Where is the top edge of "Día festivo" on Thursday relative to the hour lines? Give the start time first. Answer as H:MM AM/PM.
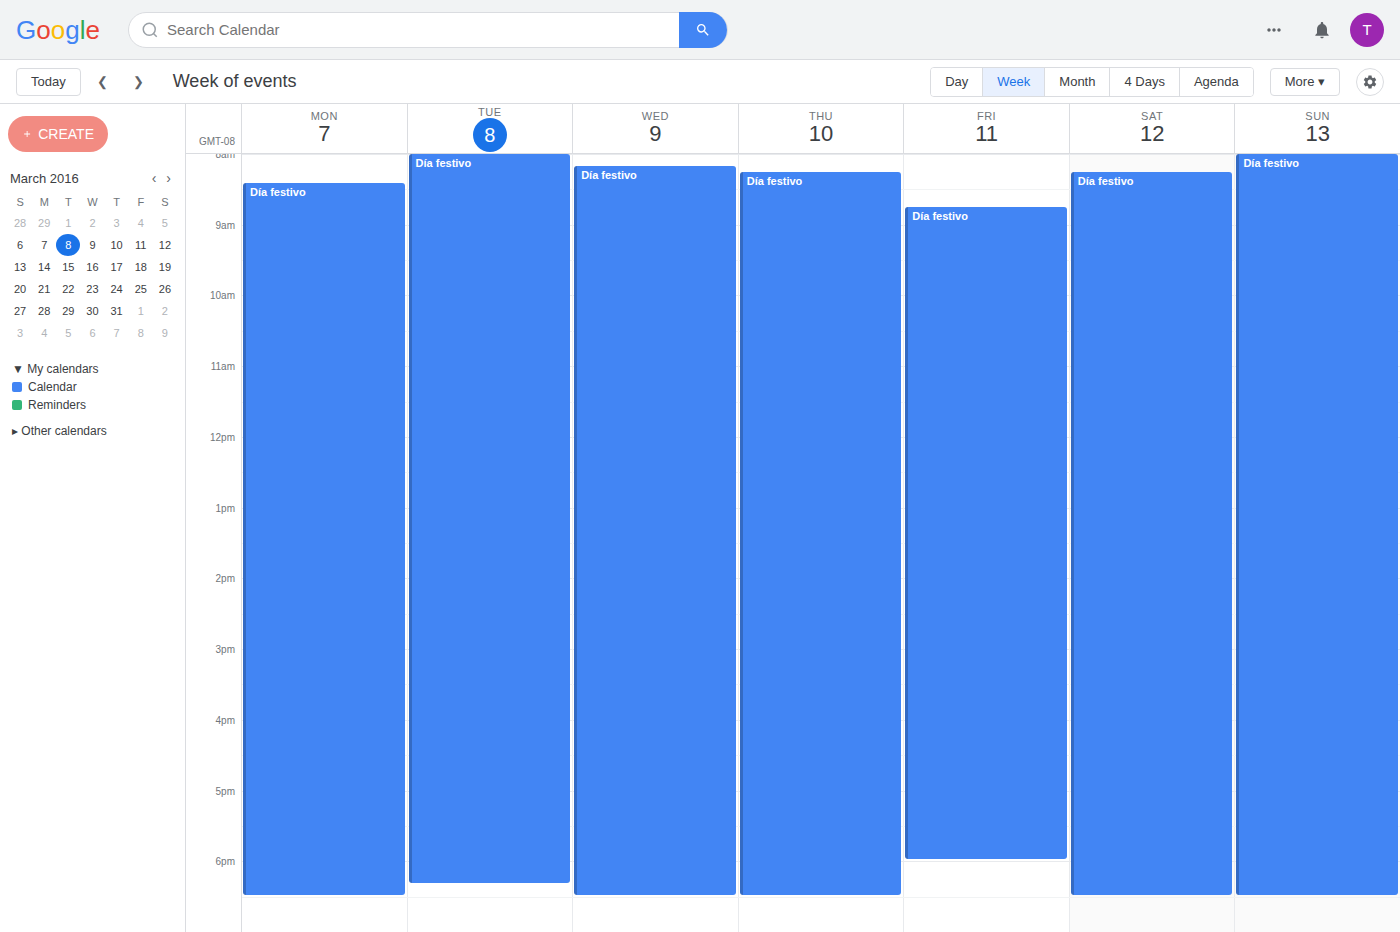
8:15 AM -- neither: a quarter of the way from the 8 AM line to the 9 AM line.